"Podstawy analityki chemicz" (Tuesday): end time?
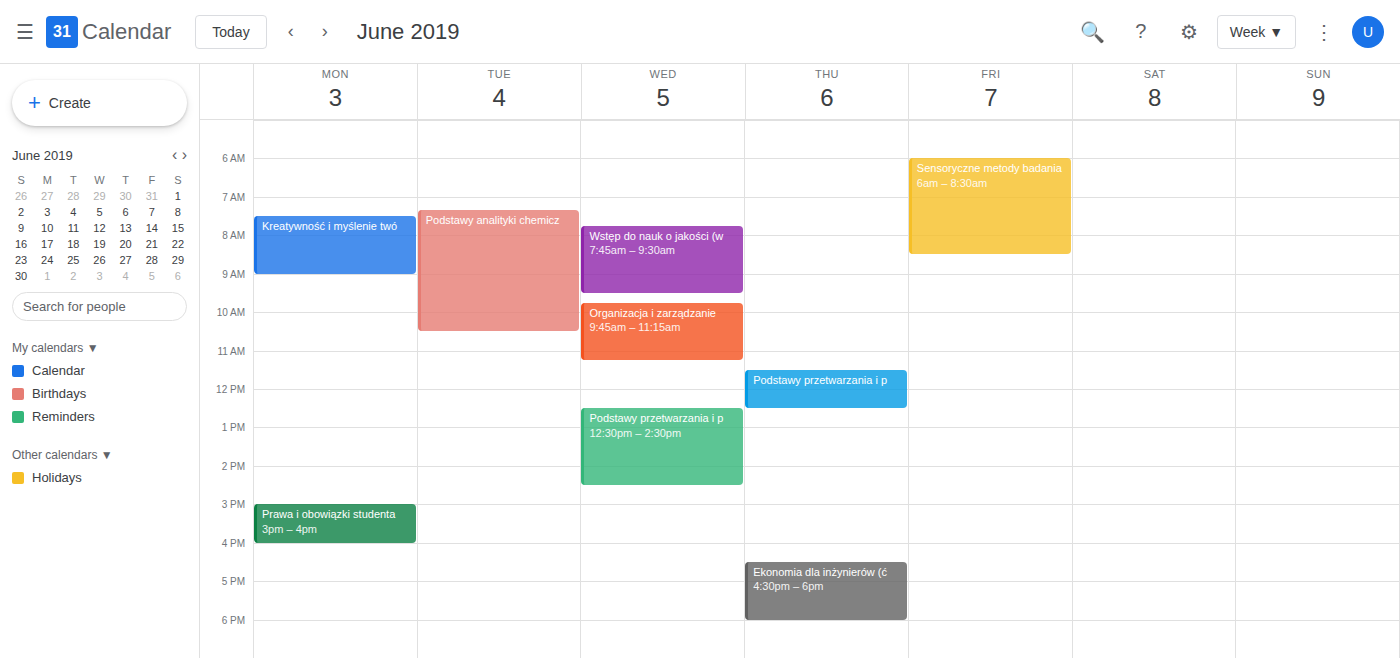
10:30 AM